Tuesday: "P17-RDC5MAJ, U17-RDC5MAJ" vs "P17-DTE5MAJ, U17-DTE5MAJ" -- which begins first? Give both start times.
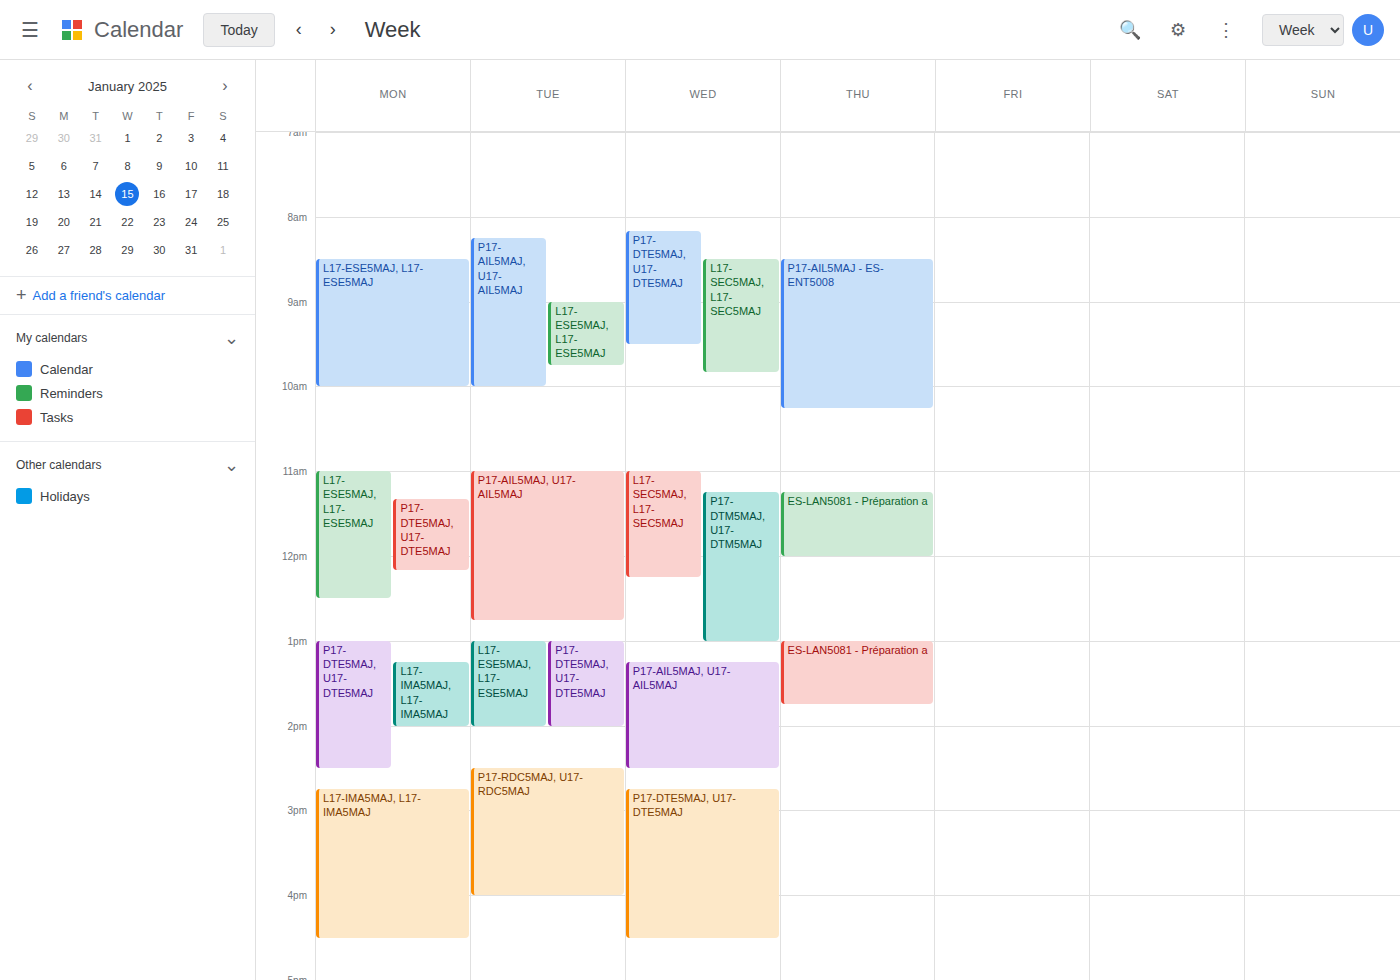
"P17-DTE5MAJ, U17-DTE5MAJ" 1:00 PM; "P17-RDC5MAJ, U17-RDC5MAJ" 2:30 PM.